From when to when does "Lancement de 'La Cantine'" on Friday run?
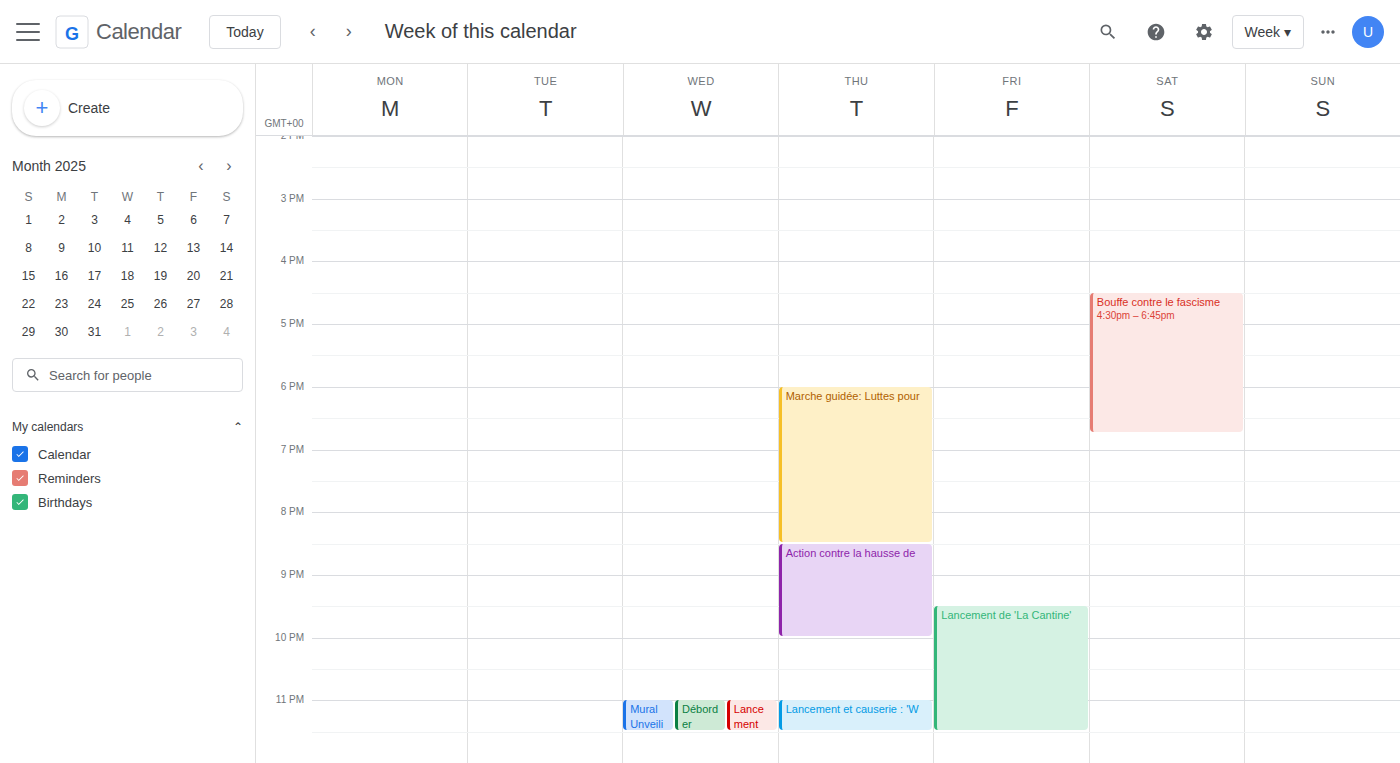
9:30 PM to 11:30 PM